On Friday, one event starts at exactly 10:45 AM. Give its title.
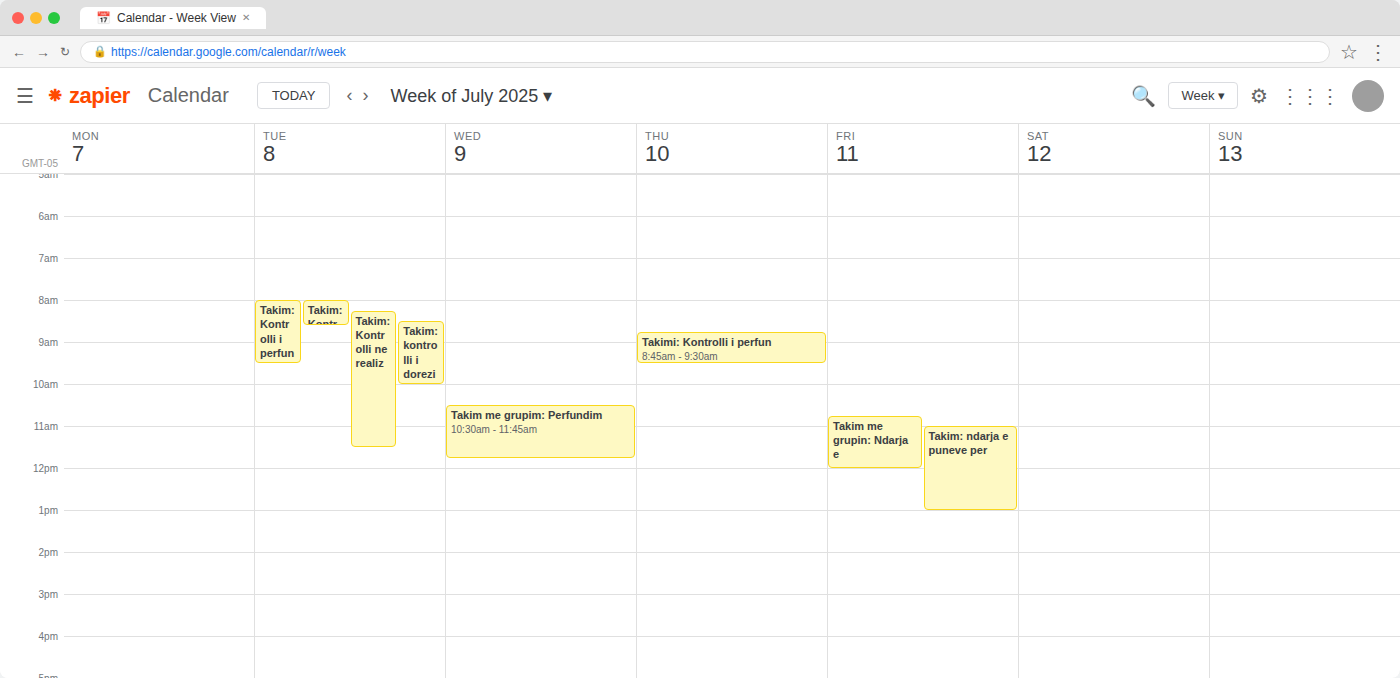
"Takim me grupin: Ndarja e"